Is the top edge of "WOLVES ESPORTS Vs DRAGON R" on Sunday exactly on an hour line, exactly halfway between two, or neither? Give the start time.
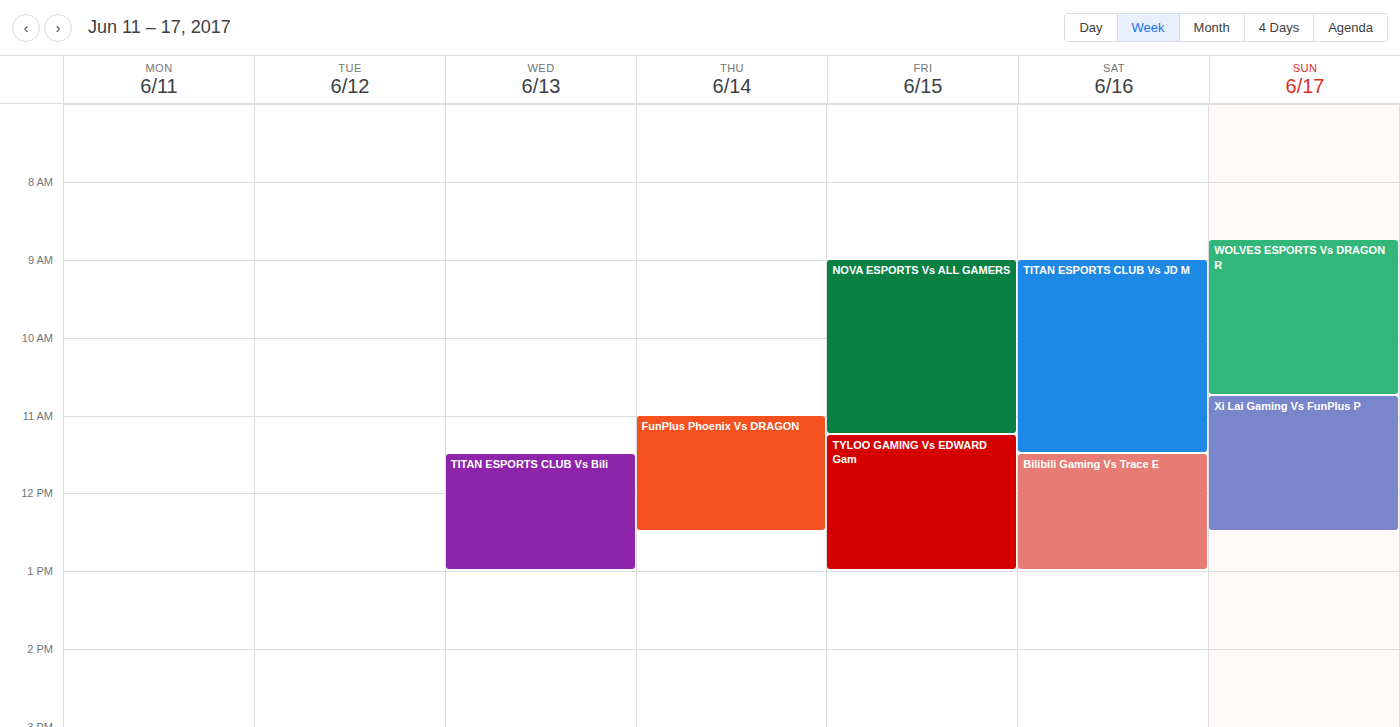
8:45 AM -- neither: three quarters of the way from the 8 AM line to the 9 AM line.